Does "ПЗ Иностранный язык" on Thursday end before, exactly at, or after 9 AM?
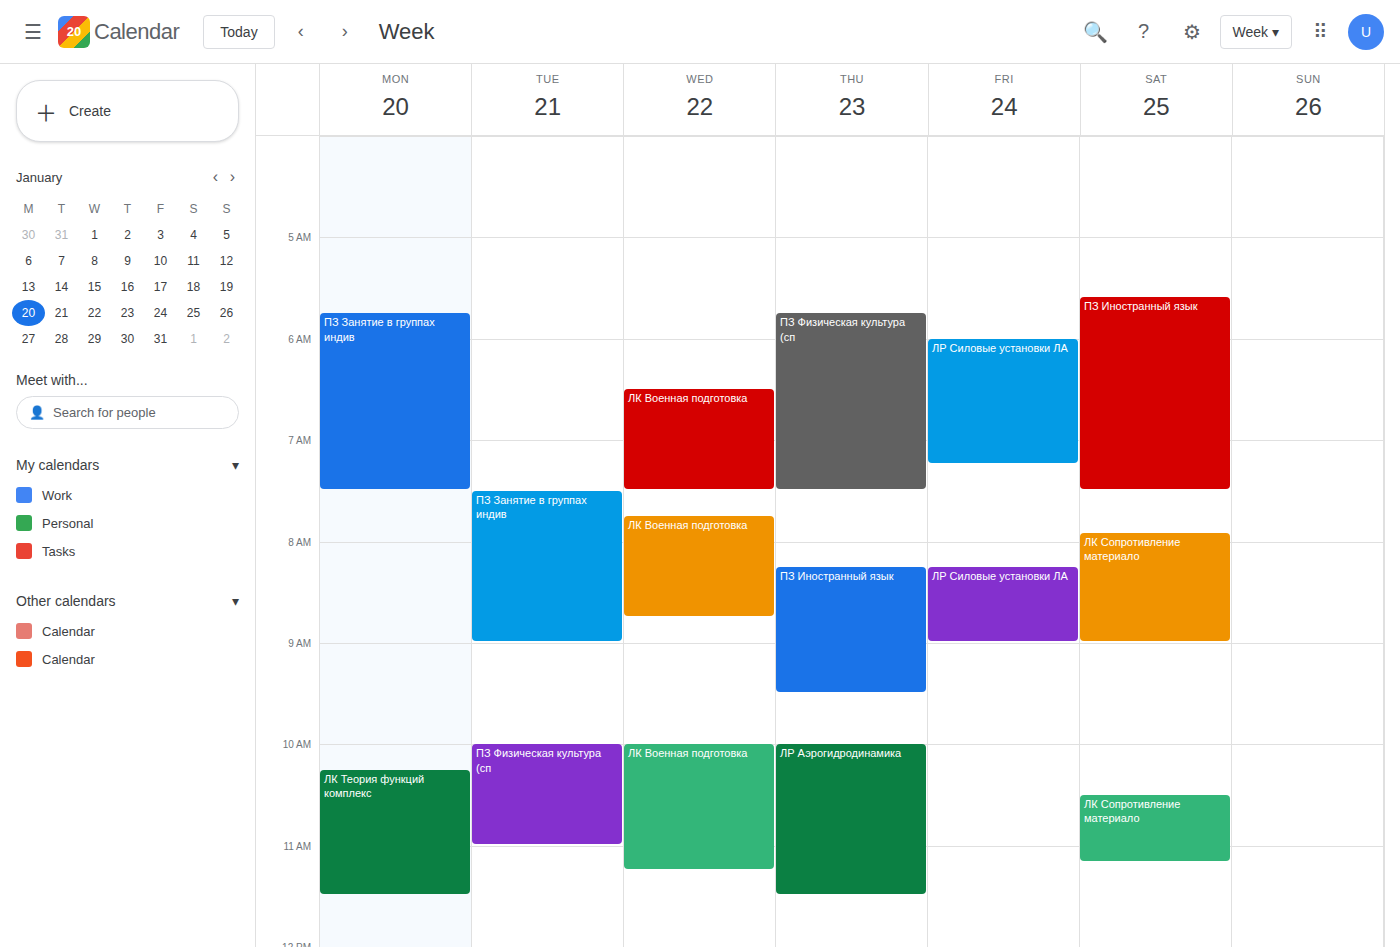
9:30 AM -- after 9 AM, 30 minutes below the 9 AM line.